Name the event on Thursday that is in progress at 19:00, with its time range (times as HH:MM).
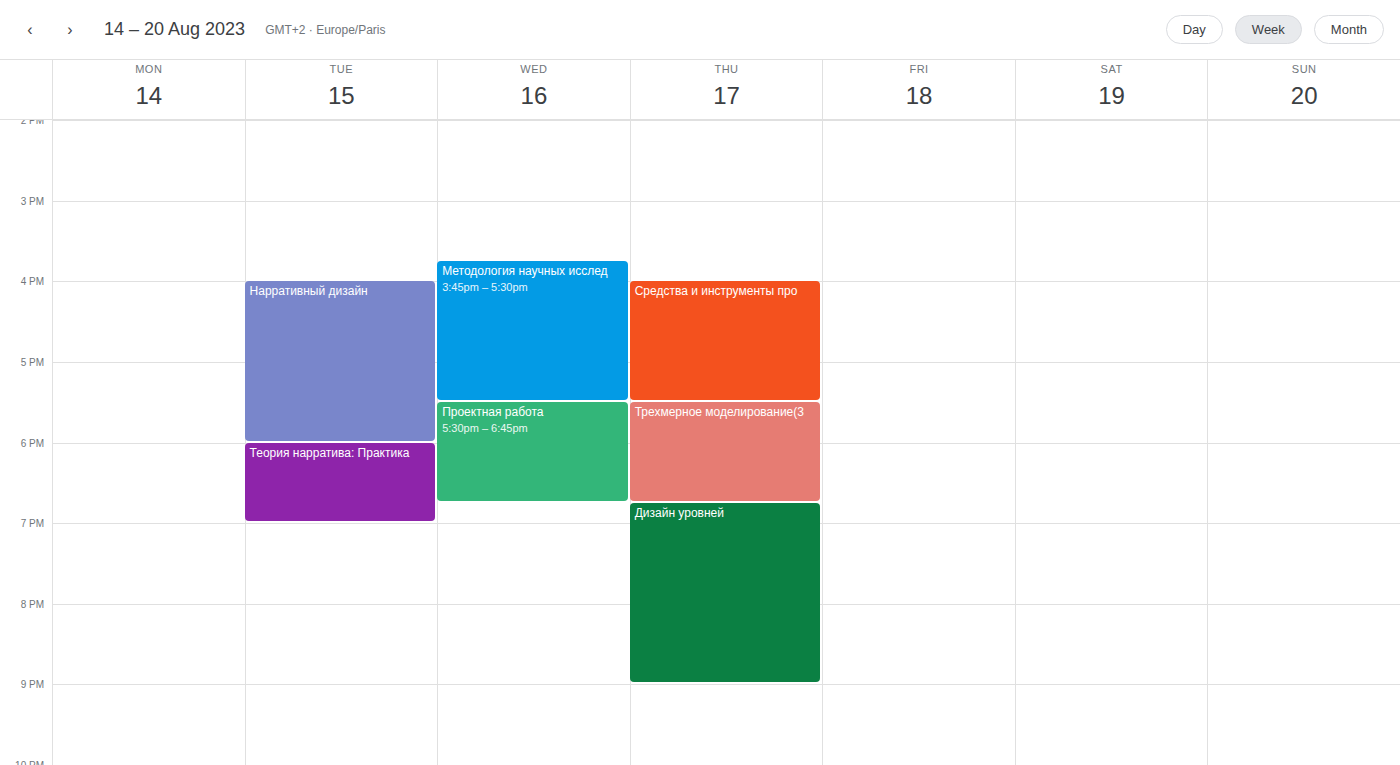
"Дизайн уровней", 18:45 to 21:00